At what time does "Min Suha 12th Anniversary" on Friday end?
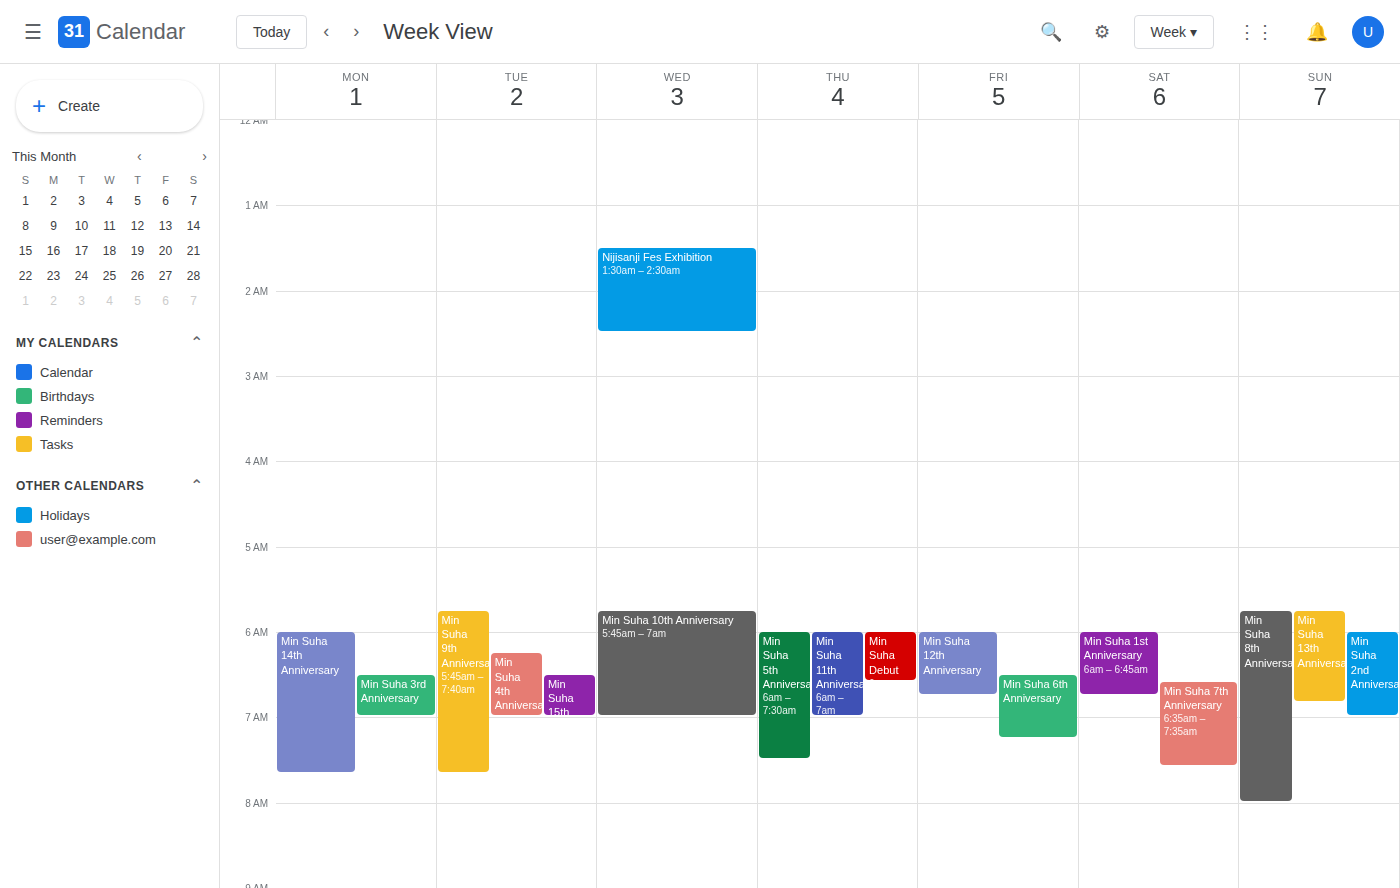
6:45 AM